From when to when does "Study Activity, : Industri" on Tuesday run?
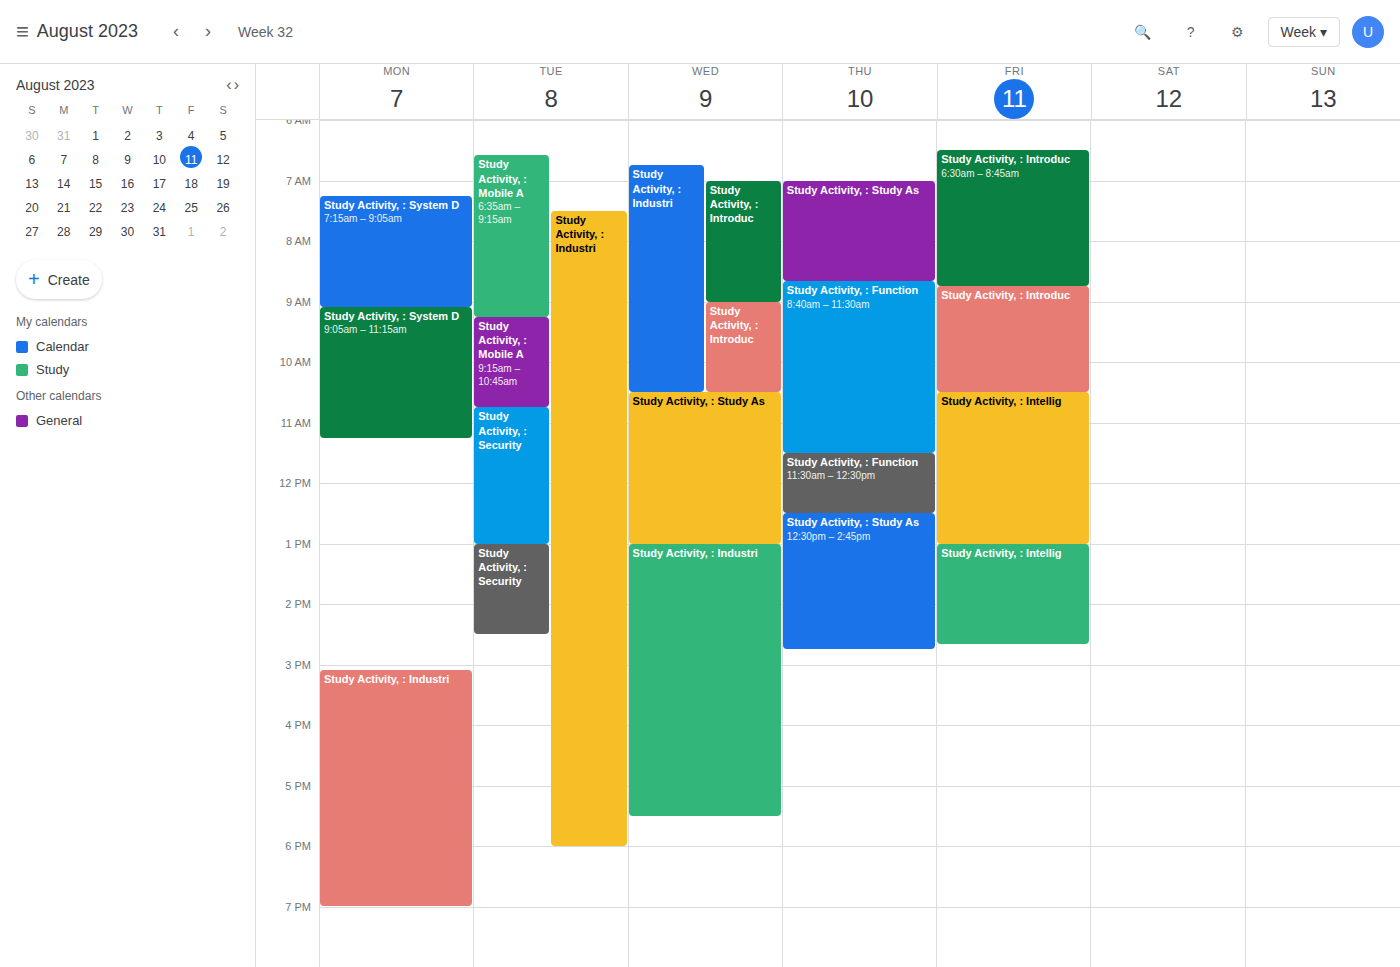
7:30 AM to 6:00 PM